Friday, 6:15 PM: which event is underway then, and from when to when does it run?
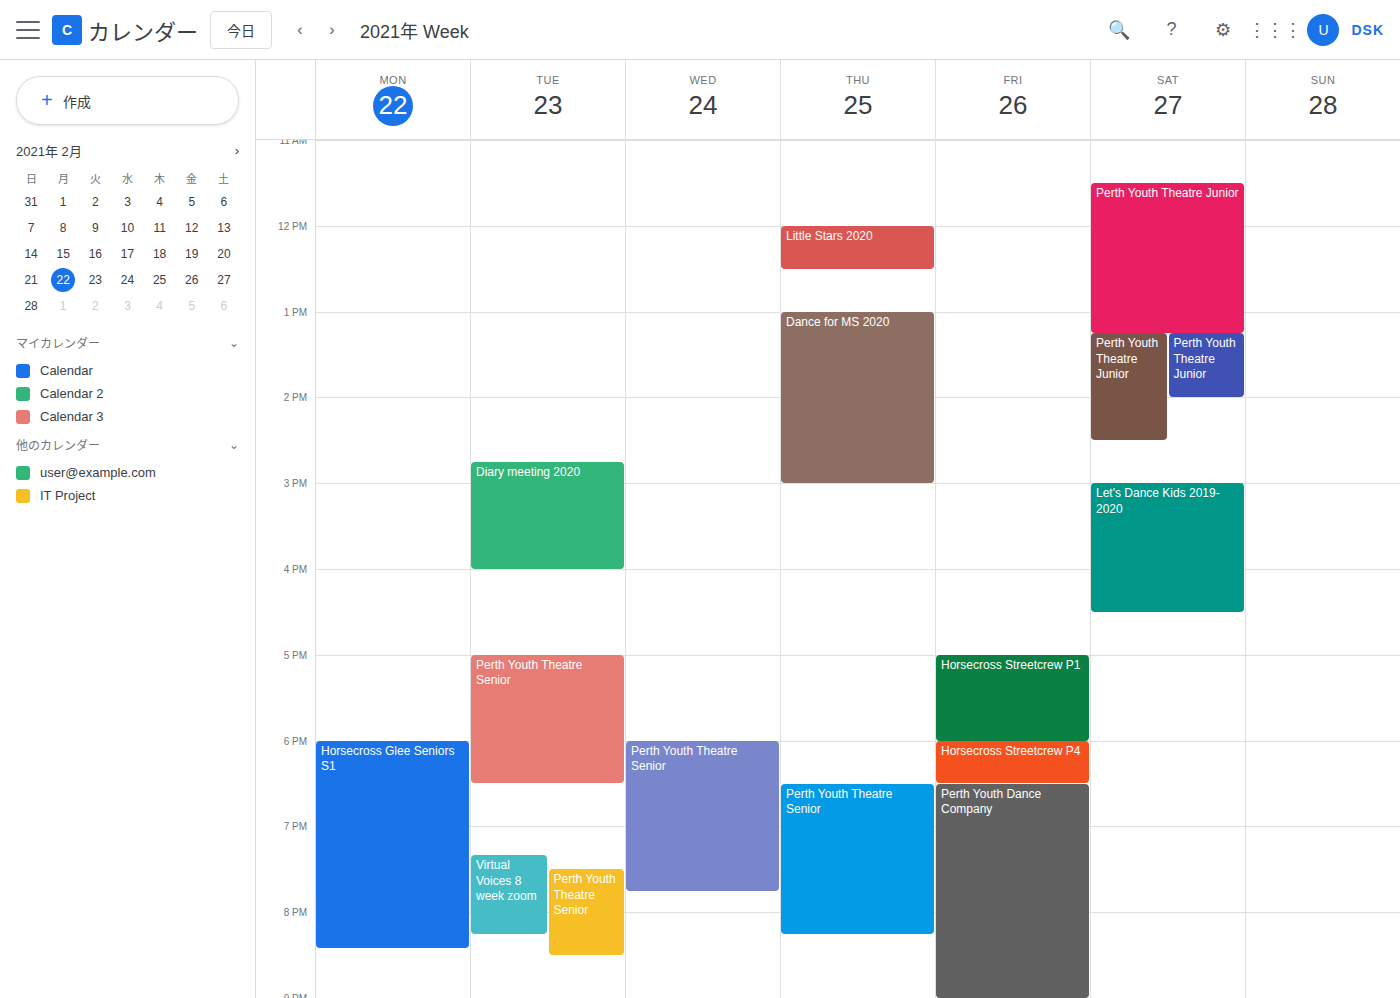
"Horsecross Streetcrew P4", 6:00 PM to 6:30 PM